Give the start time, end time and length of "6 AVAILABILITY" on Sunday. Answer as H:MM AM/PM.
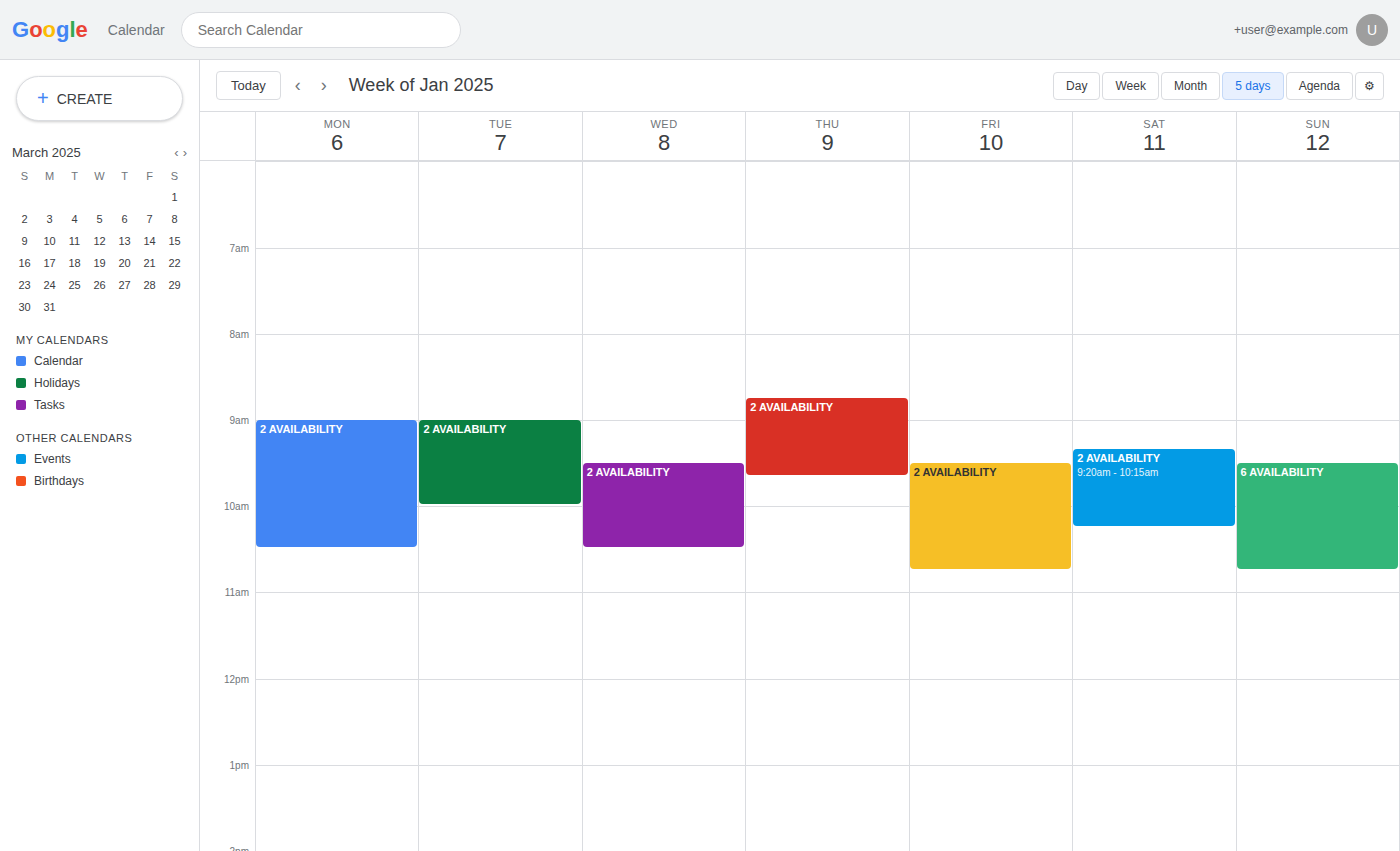
9:30 AM to 10:45 AM, 1 hour 15 minutes